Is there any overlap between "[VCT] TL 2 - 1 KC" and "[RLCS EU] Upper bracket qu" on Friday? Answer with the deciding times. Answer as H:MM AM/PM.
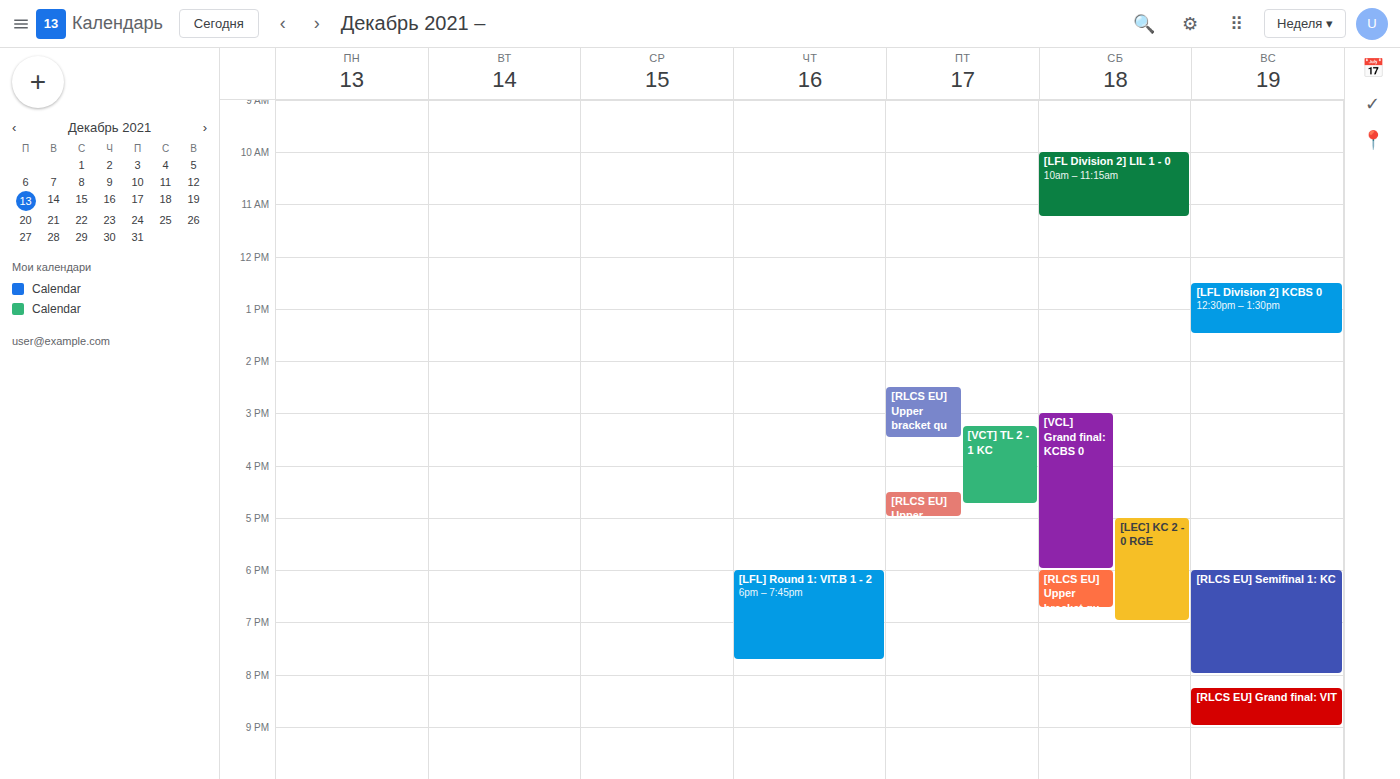
"[VCT] TL 2 - 1 KC" starts at 3:15 PM, before "[RLCS EU] Upper bracket qu" ends at 3:30 PM -- they overlap.